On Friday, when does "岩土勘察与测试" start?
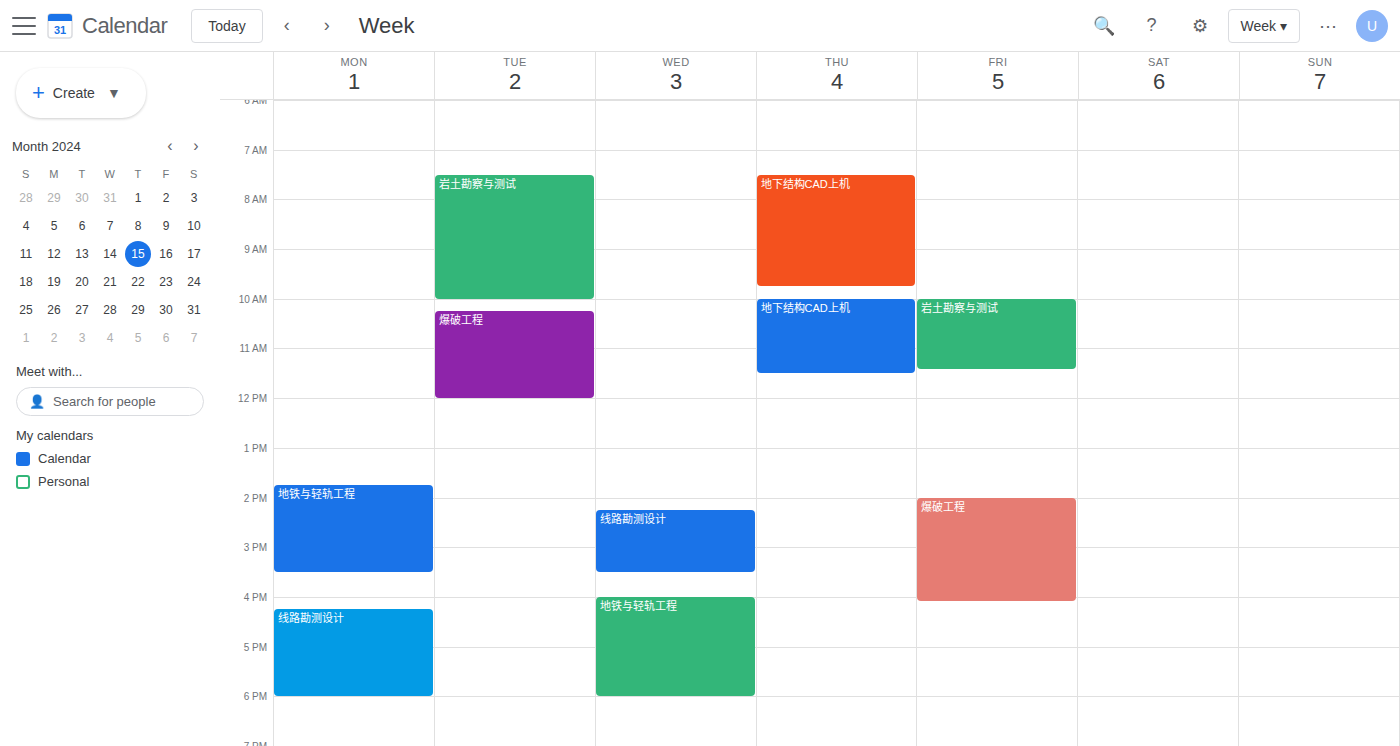
10:00 AM